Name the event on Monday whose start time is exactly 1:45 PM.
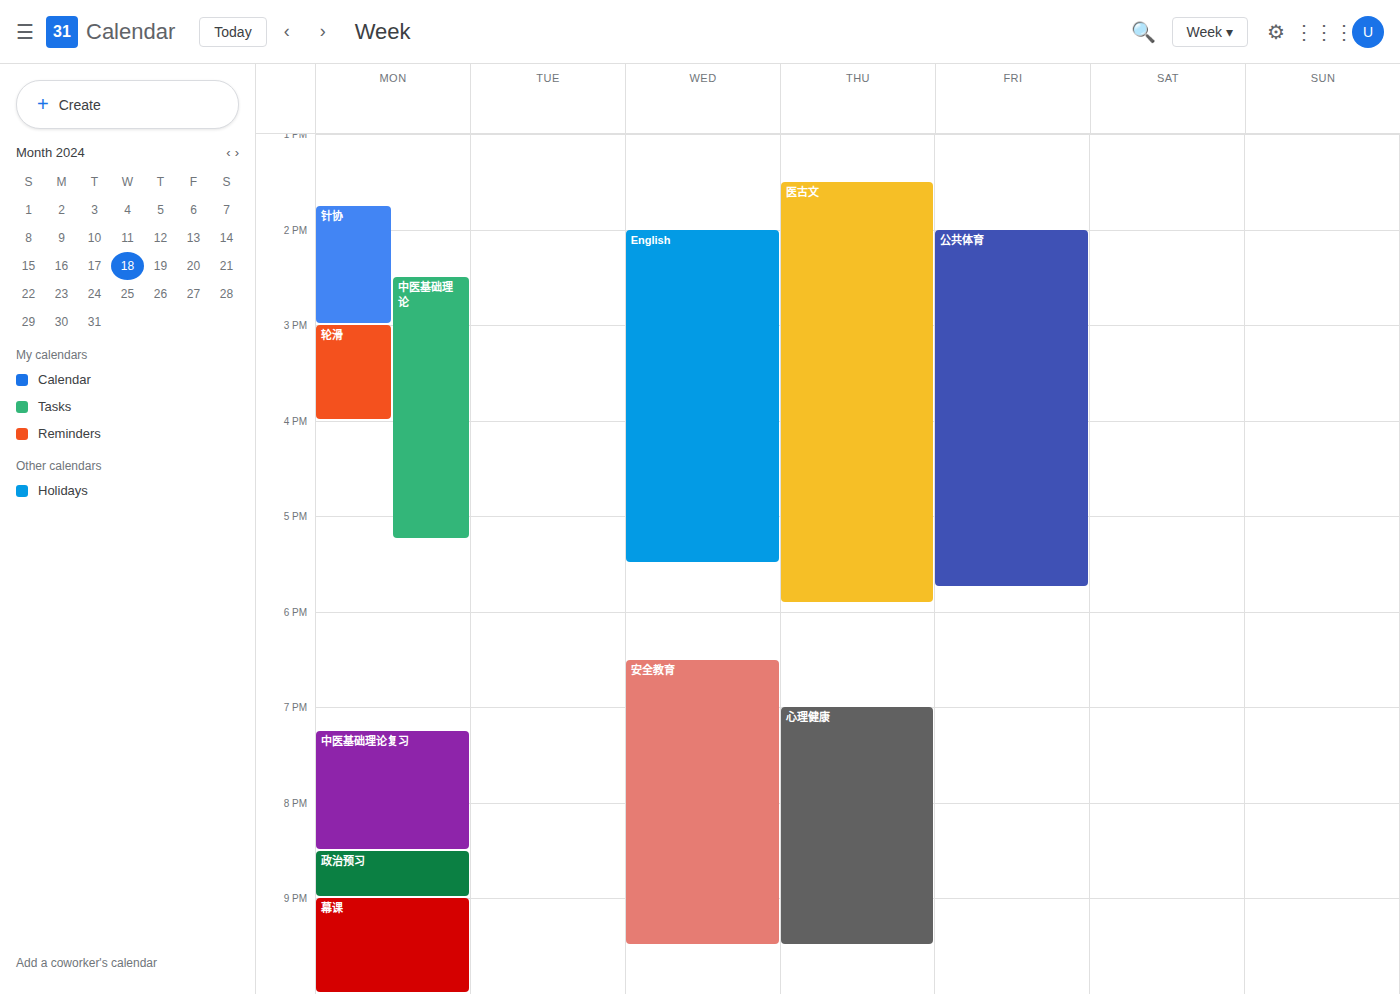
"针协"